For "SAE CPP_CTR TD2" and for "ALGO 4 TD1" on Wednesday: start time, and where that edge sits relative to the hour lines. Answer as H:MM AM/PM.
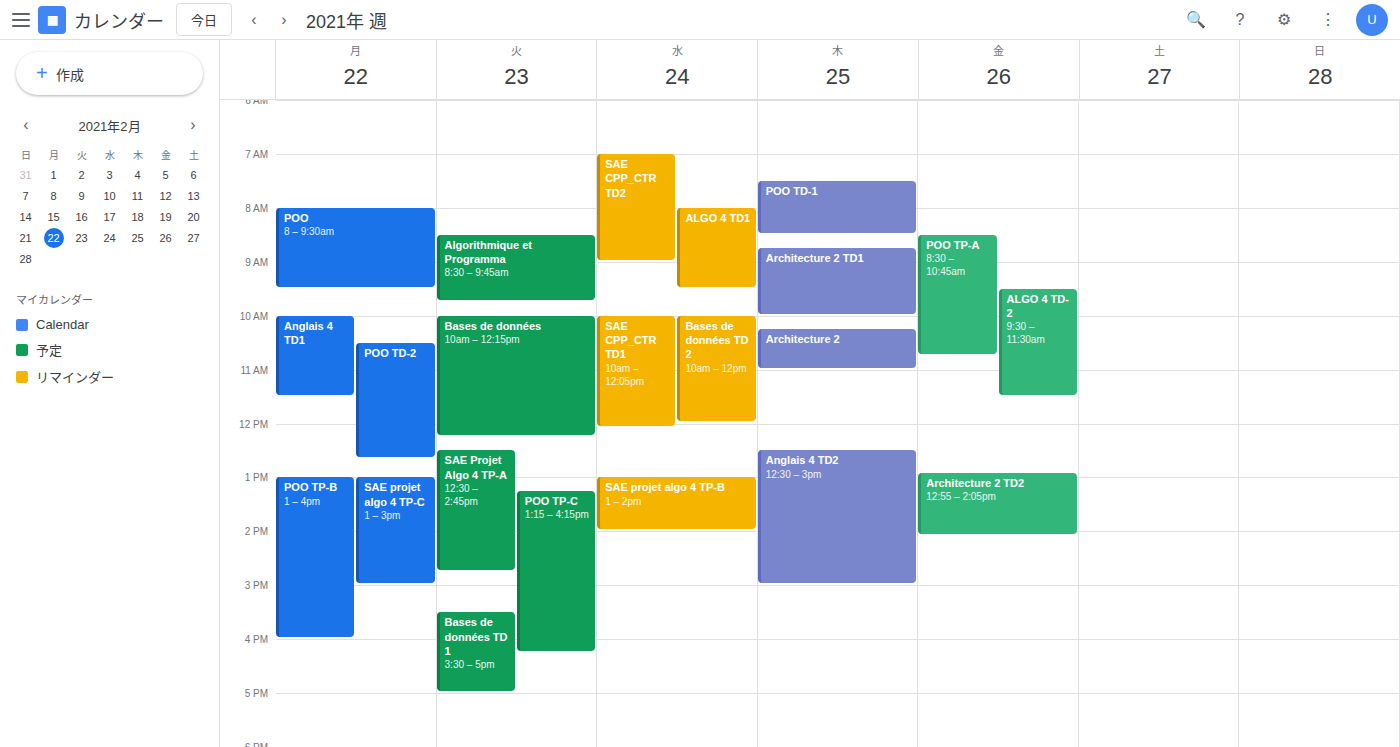
"SAE CPP_CTR TD2": 7:00 AM, exactly on the 7 AM line. "ALGO 4 TD1": 8:00 AM, exactly on the 8 AM line.